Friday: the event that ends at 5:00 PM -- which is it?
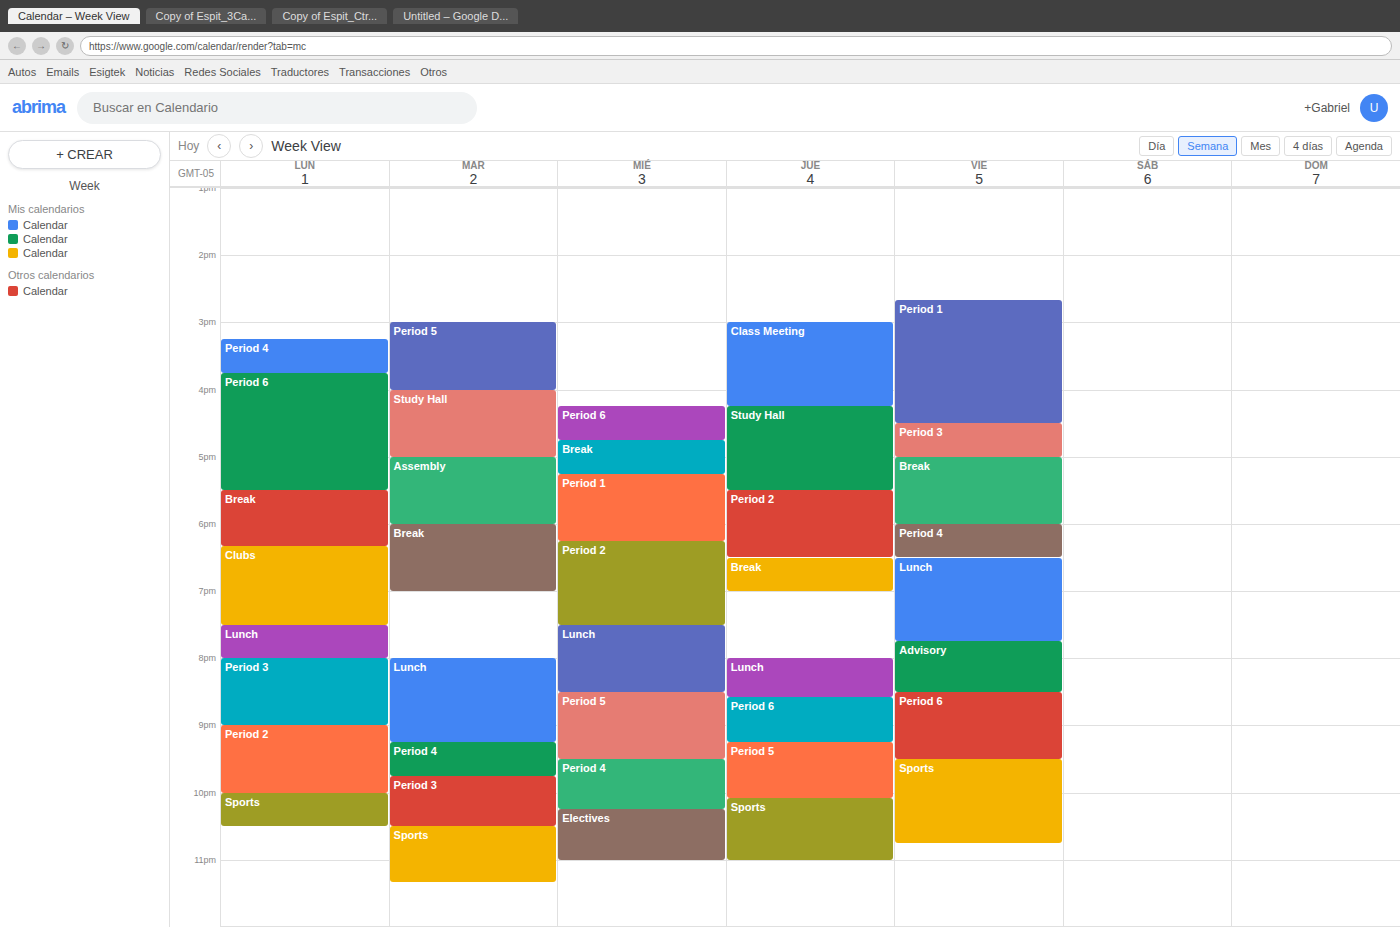
"Period 3"